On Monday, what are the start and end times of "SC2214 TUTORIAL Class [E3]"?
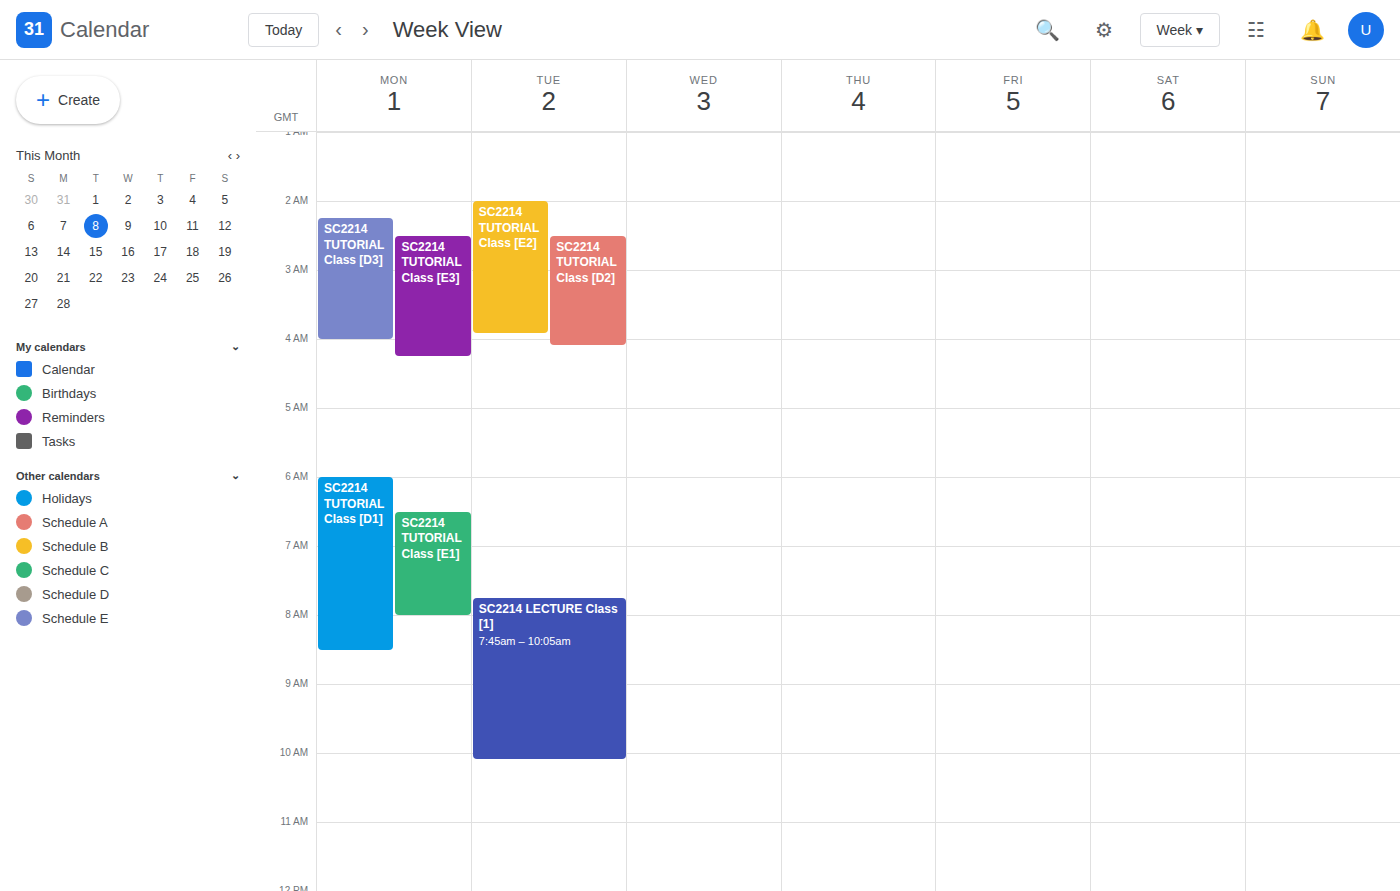
02:30 to 04:15